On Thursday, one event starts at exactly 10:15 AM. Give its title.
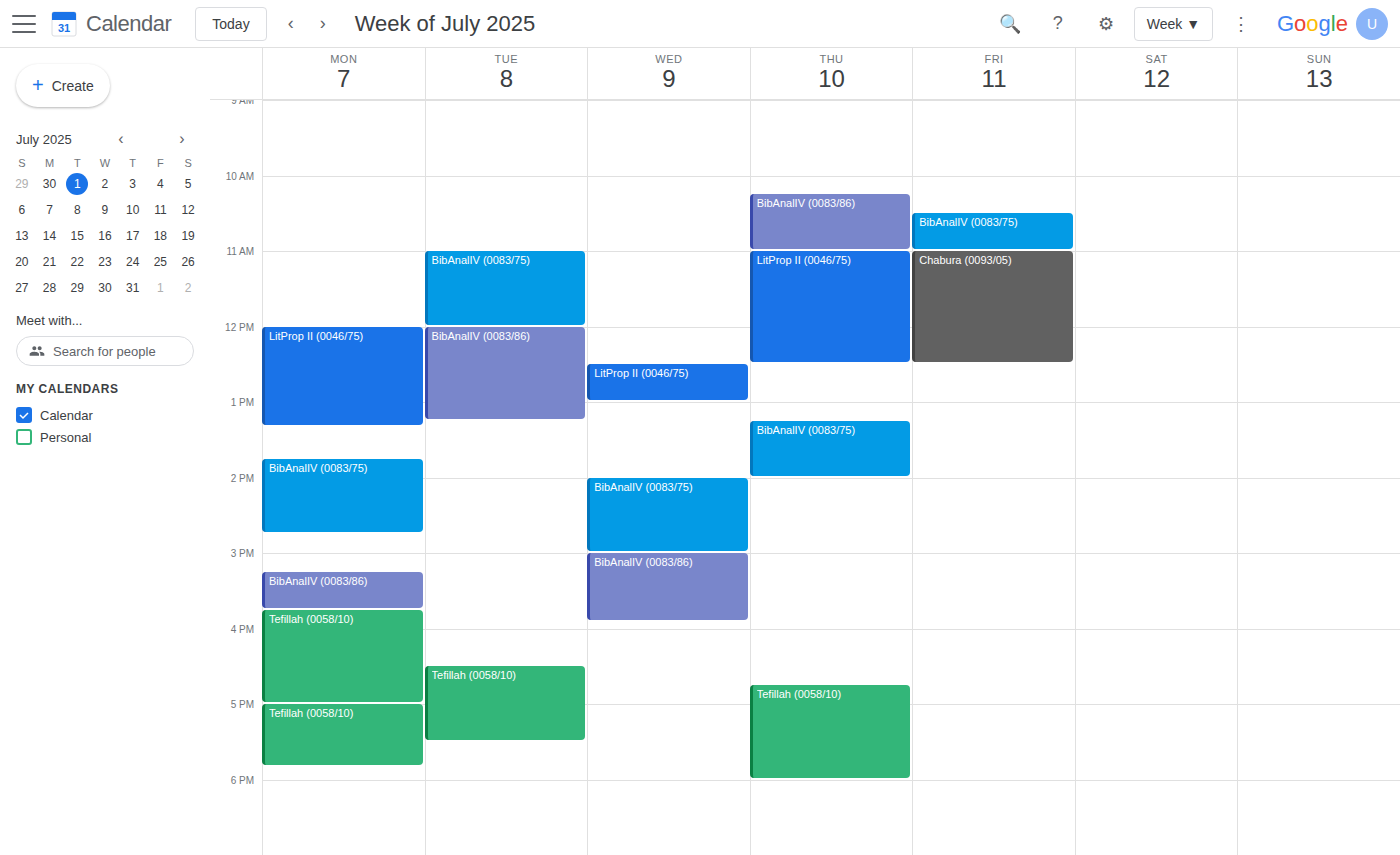
"BibAnalIV (0083/86)"